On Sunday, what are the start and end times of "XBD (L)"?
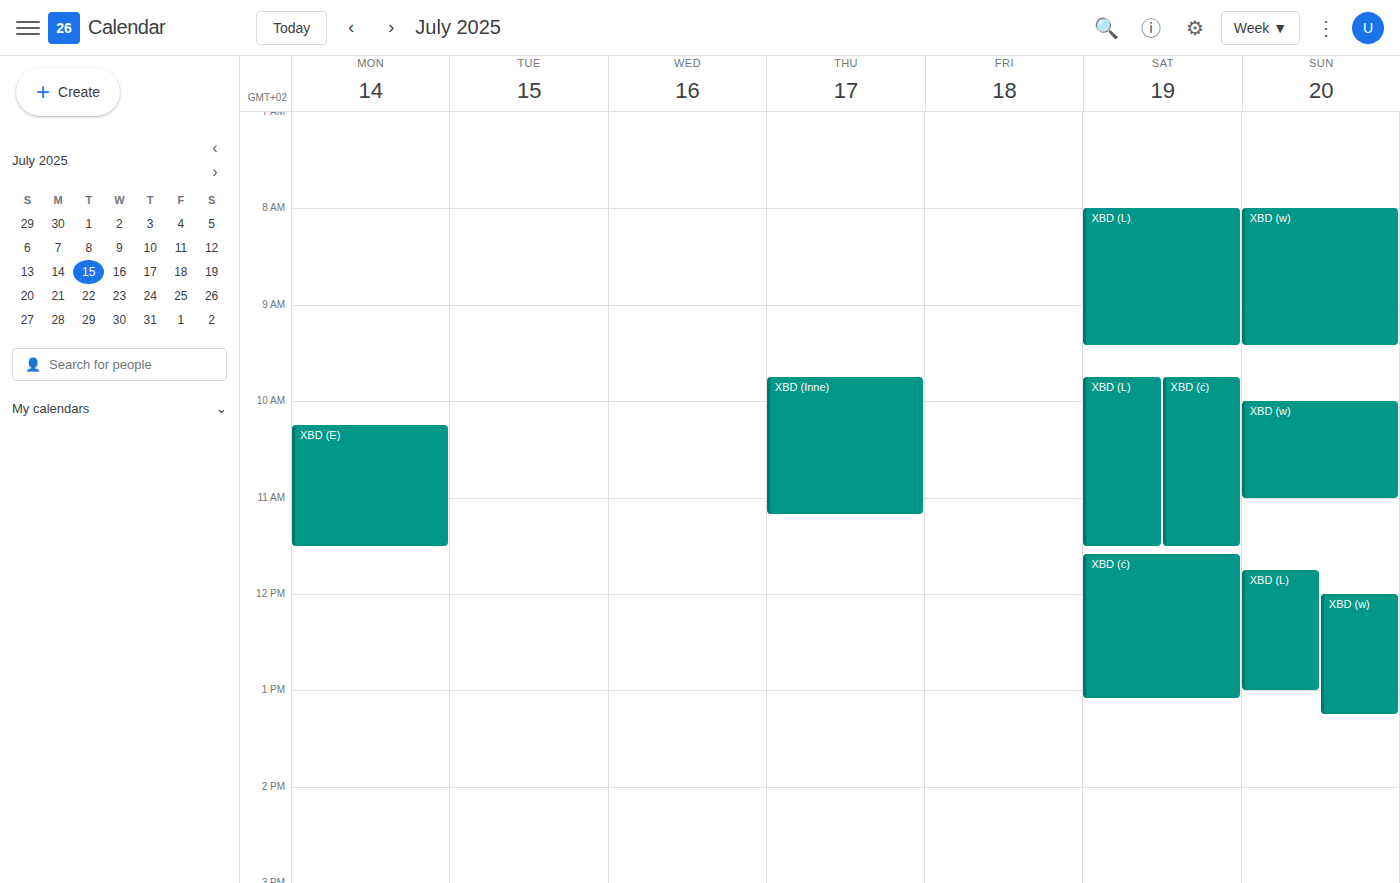
11:45 AM to 1:00 PM